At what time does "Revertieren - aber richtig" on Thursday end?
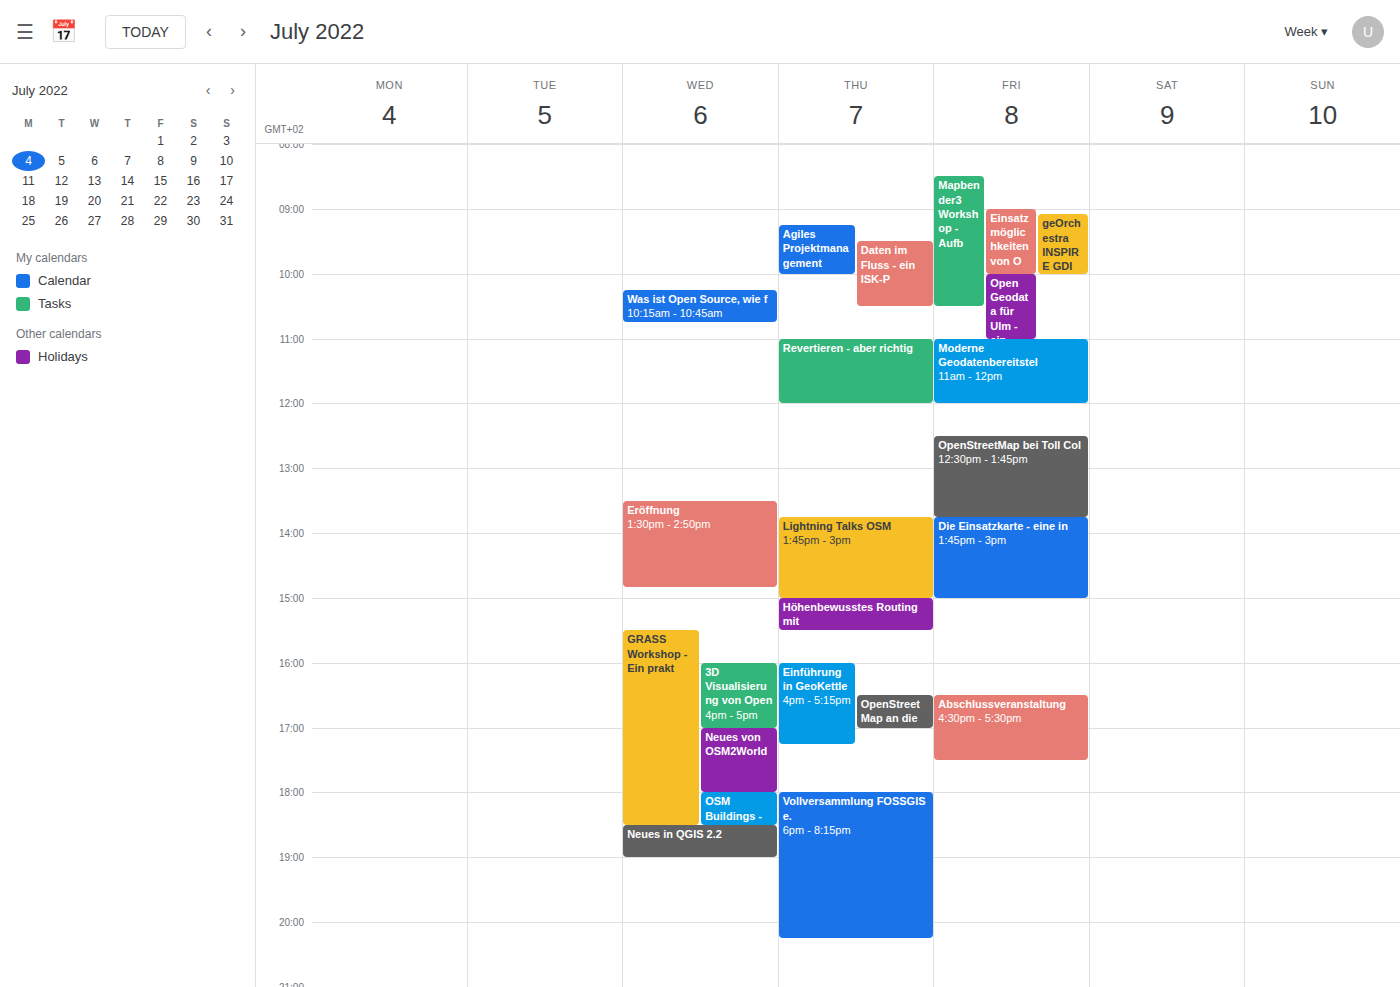
12:00 PM